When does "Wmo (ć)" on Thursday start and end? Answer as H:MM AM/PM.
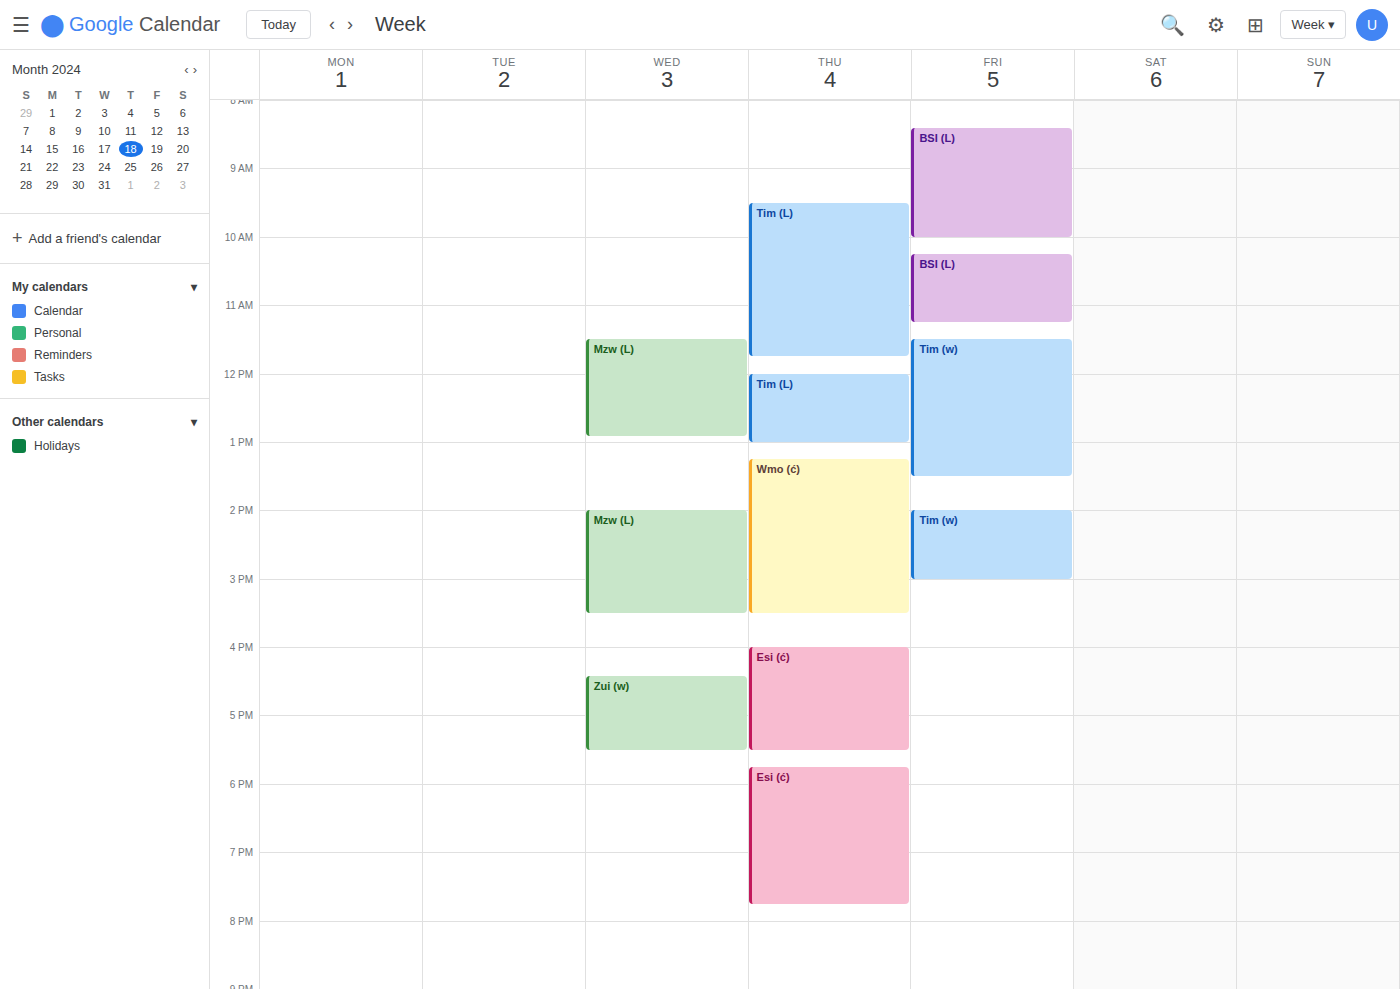
1:15 PM to 3:30 PM